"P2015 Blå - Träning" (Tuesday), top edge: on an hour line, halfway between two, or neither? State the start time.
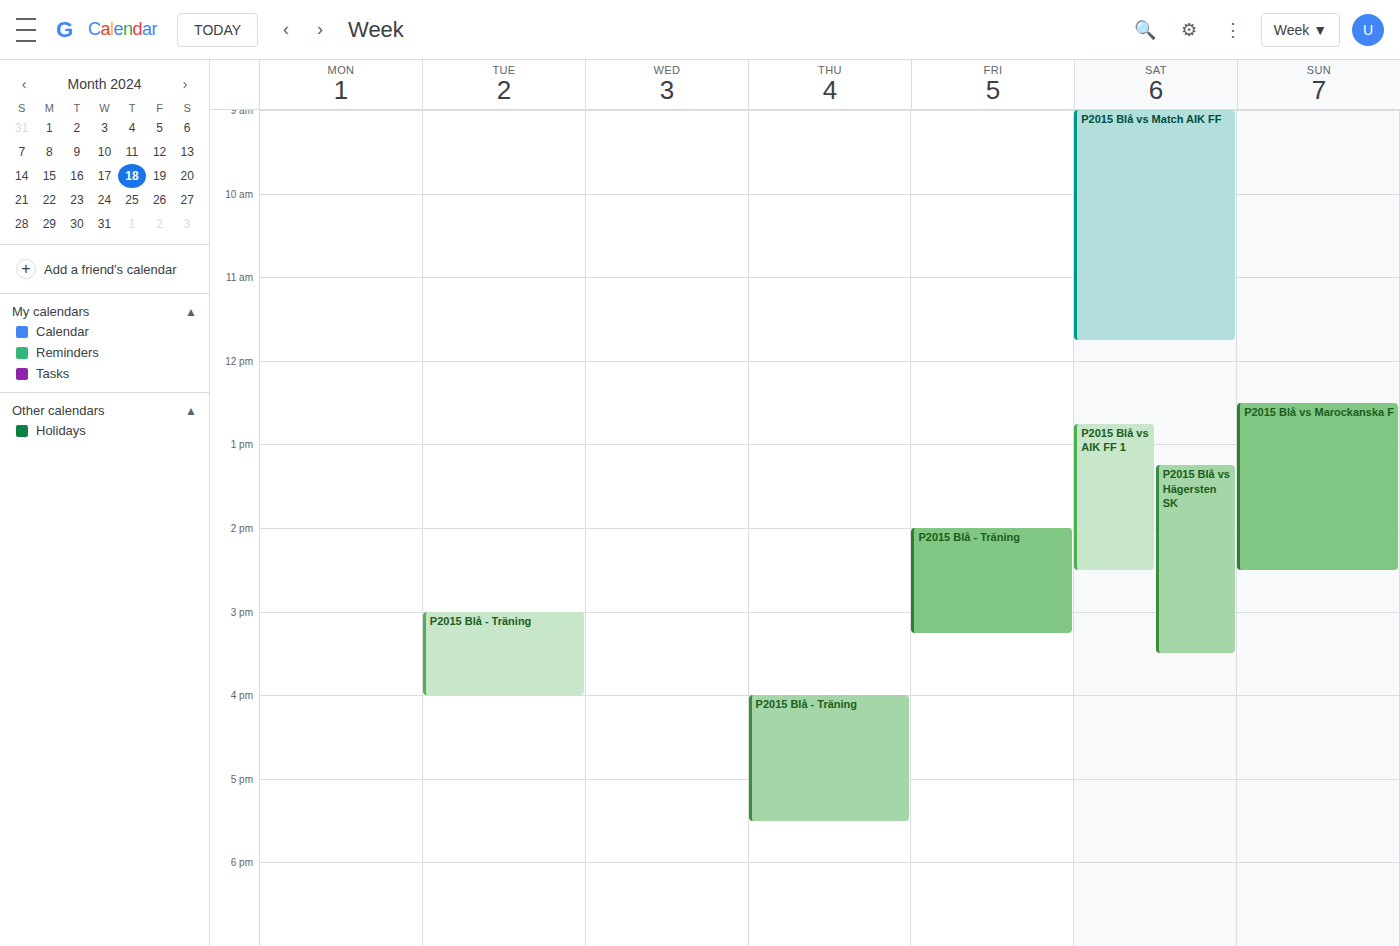
3:00 PM -- exactly on the 3 PM line.